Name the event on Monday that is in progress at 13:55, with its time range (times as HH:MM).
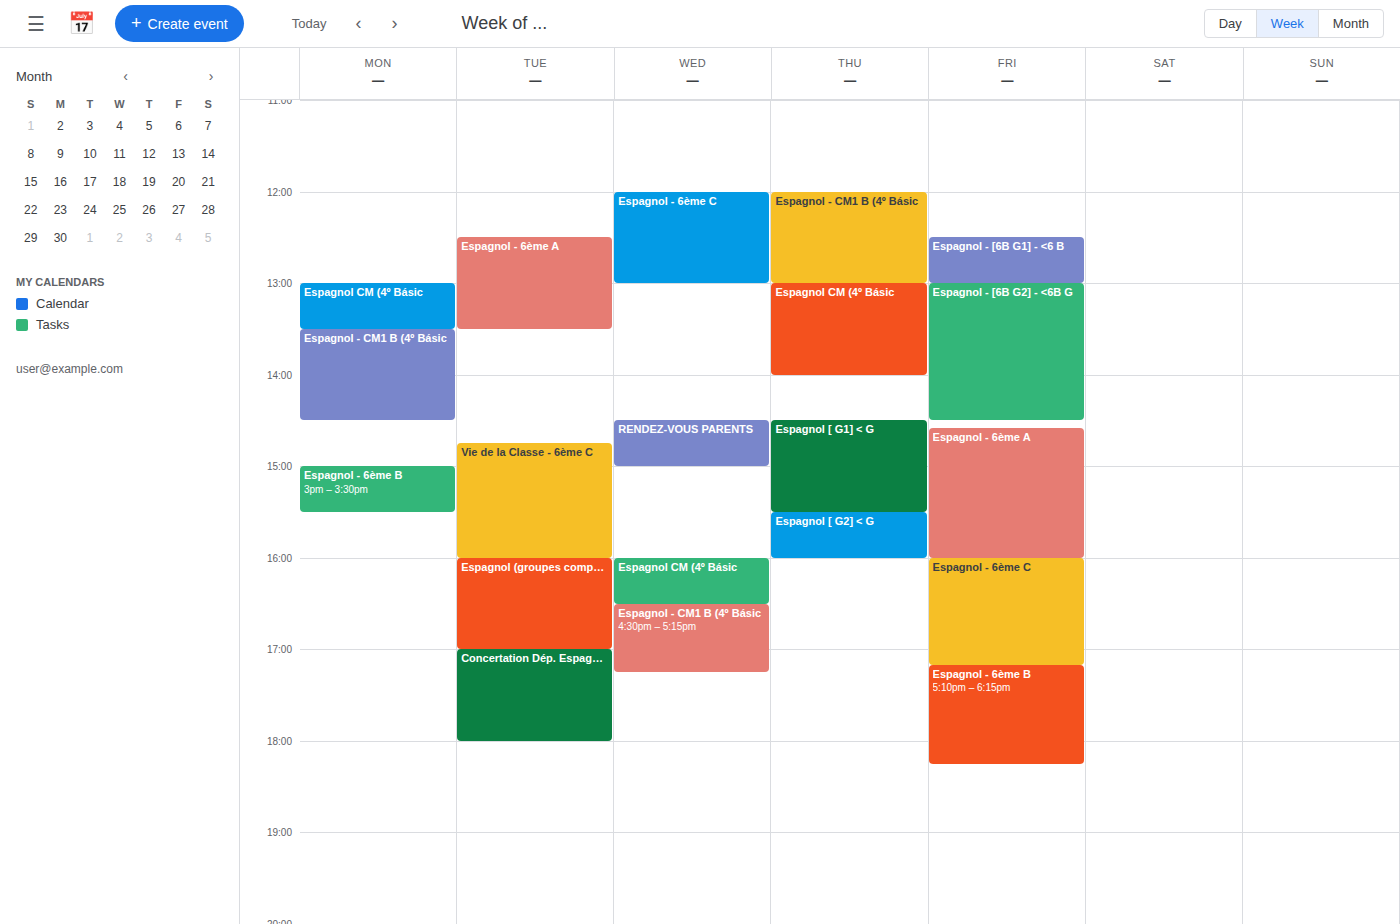
"Espagnol - CM1 B (4º Básic", 13:30 to 14:30